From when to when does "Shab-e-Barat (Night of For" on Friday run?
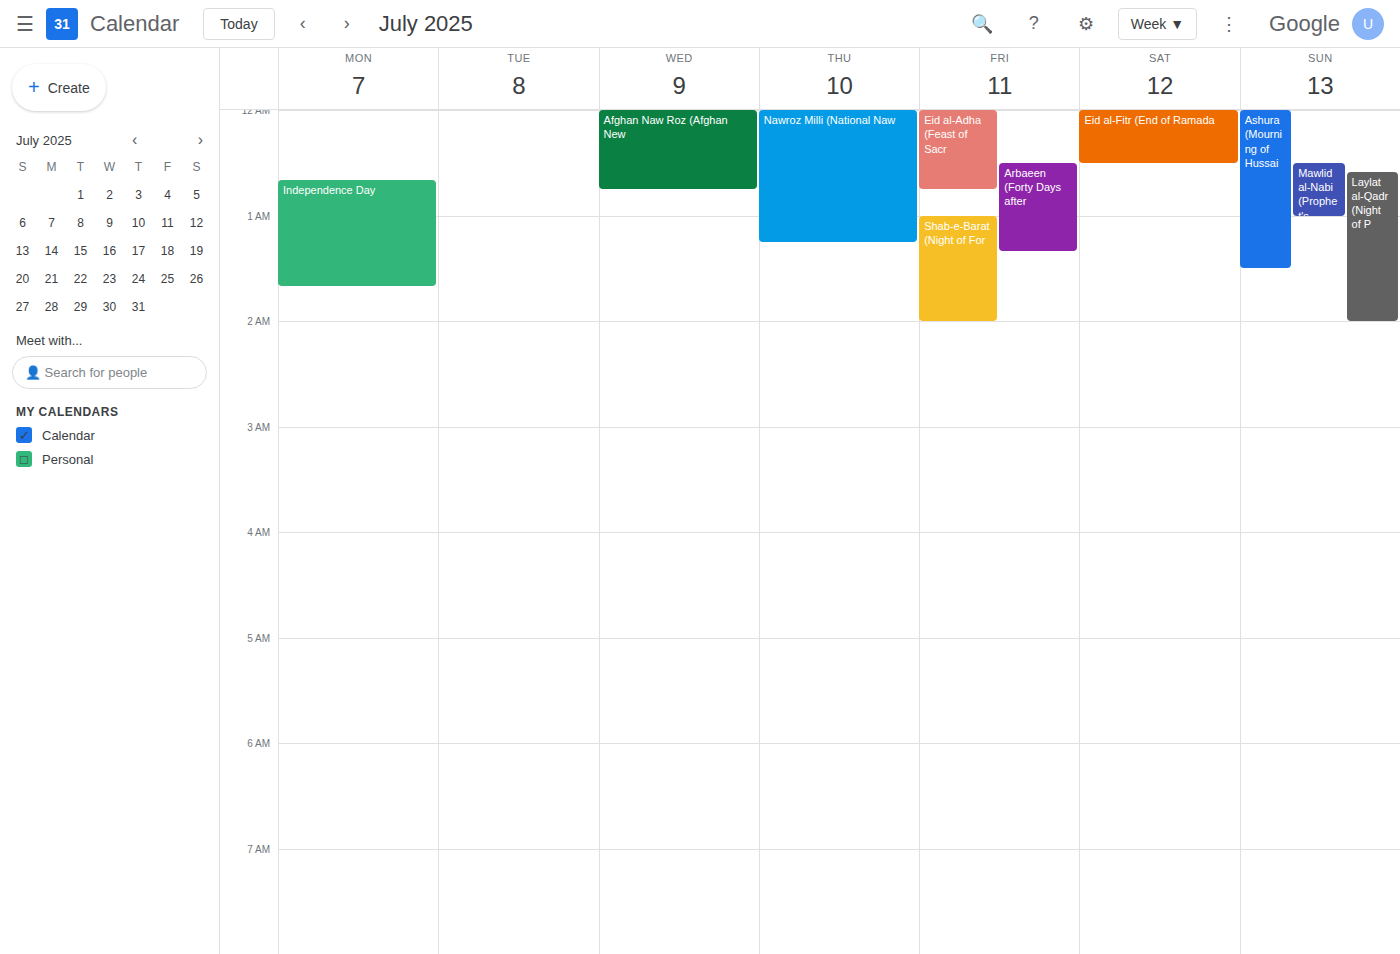
1:00 AM to 2:00 AM